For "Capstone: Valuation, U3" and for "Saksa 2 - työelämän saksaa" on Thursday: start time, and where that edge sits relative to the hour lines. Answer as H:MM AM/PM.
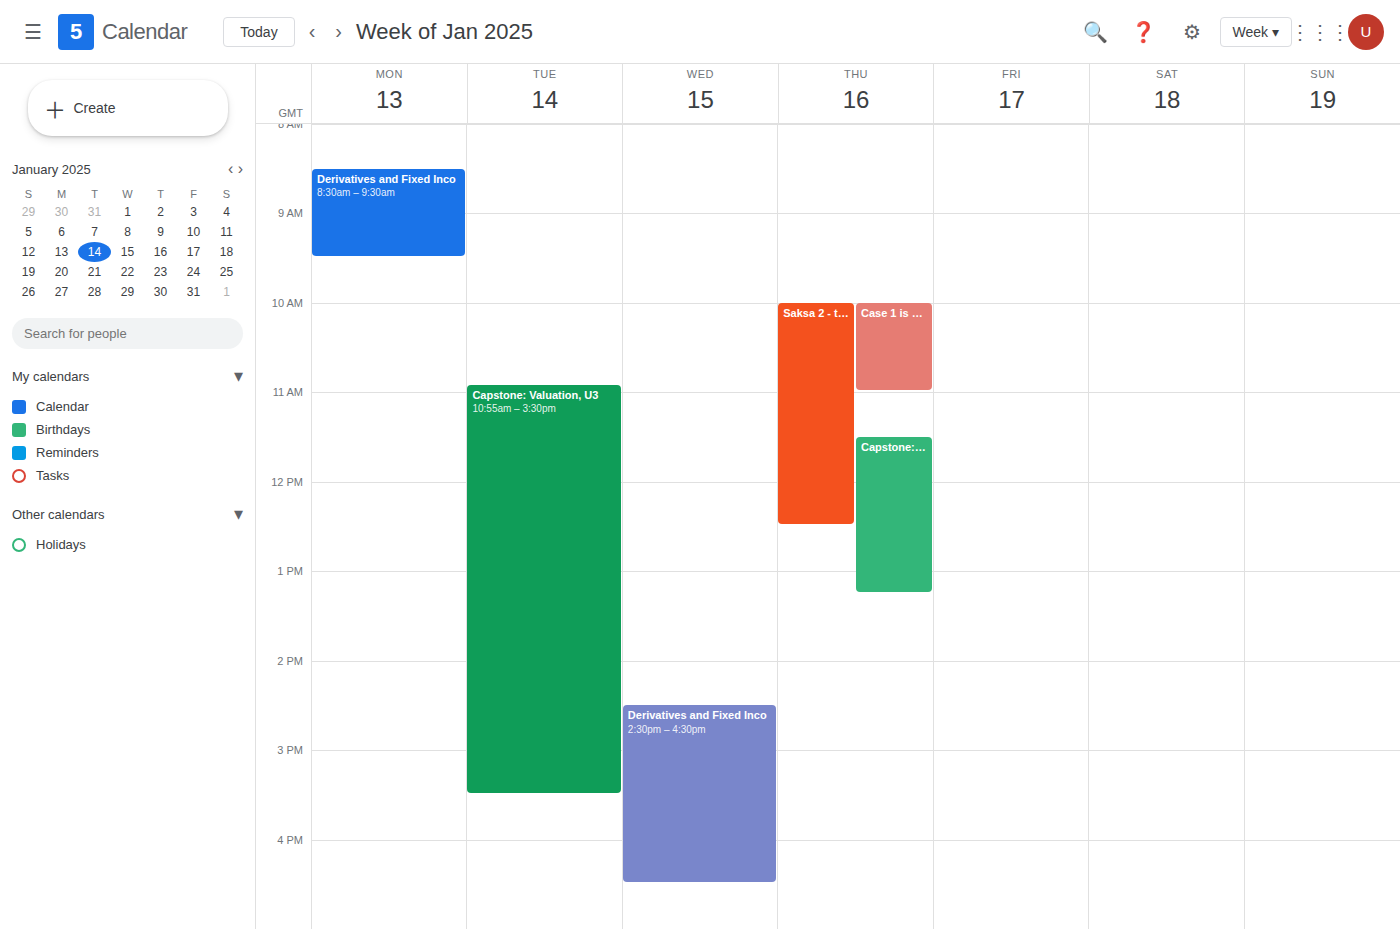
"Capstone: Valuation, U3": 11:30 AM, halfway between the 11 AM and 12 PM lines. "Saksa 2 - työelämän saksaa": 10:00 AM, exactly on the 10 AM line.